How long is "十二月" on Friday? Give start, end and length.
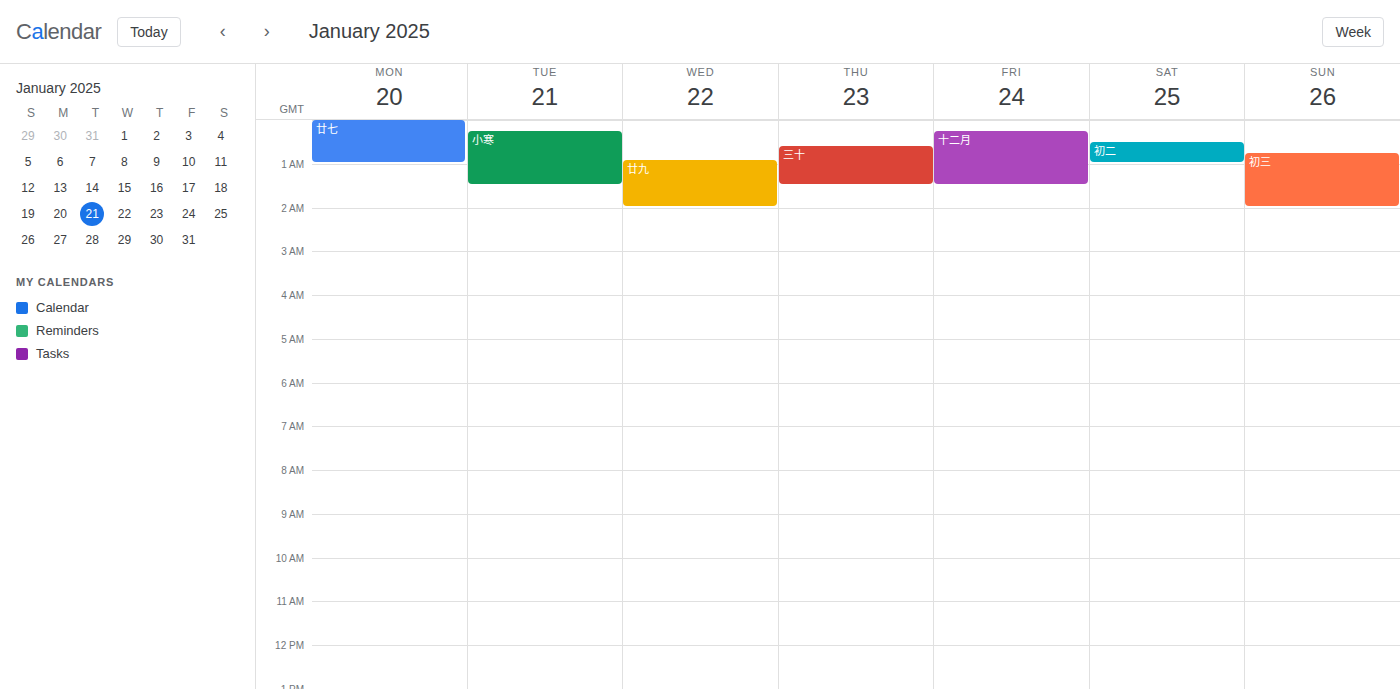
12:15 AM to 1:30 AM, 1 hour 15 minutes